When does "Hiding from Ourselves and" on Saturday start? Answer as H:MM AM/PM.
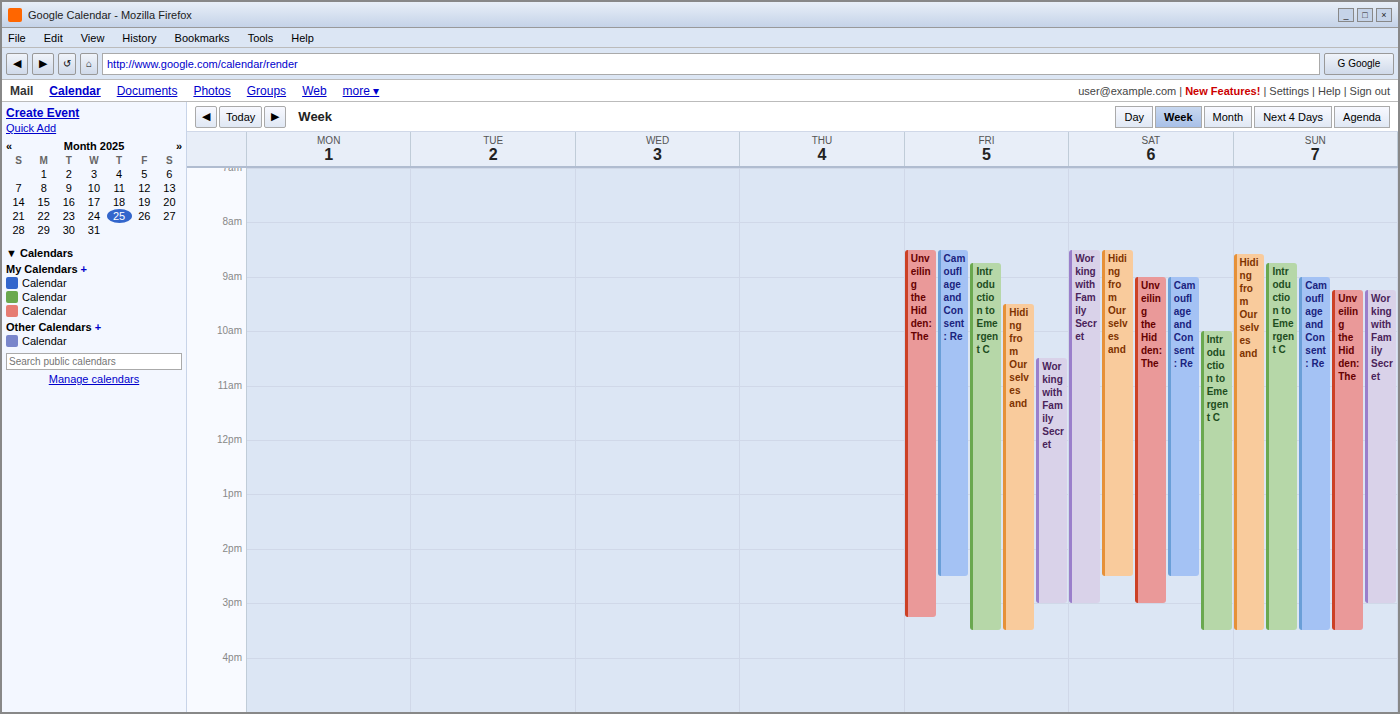
8:30 AM